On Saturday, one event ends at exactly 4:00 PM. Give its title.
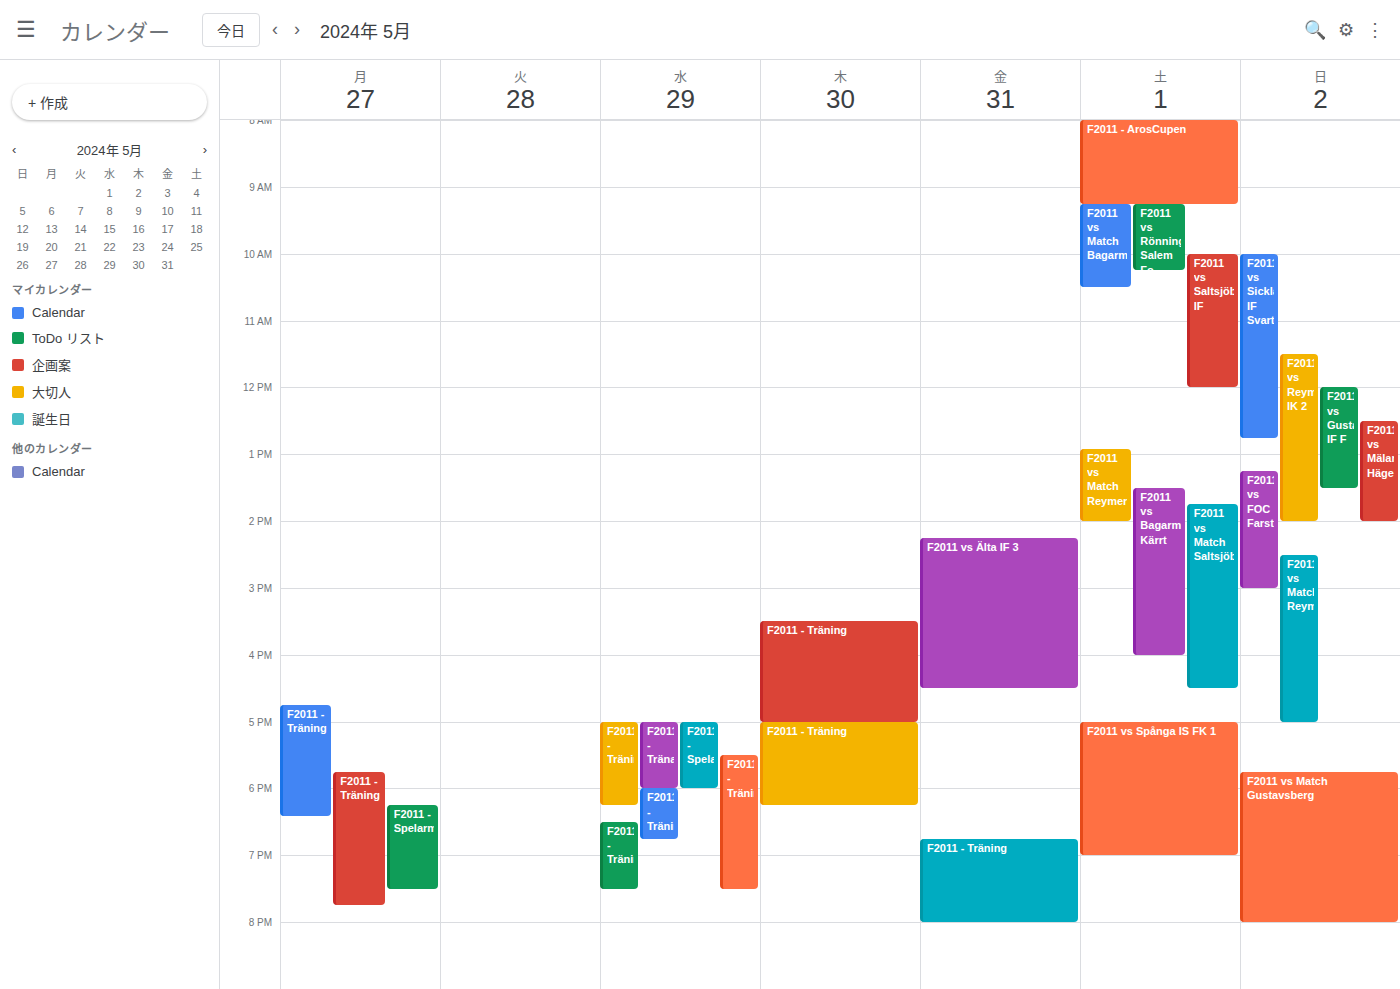
"F2011 vs Bagarmossen Kärrt"